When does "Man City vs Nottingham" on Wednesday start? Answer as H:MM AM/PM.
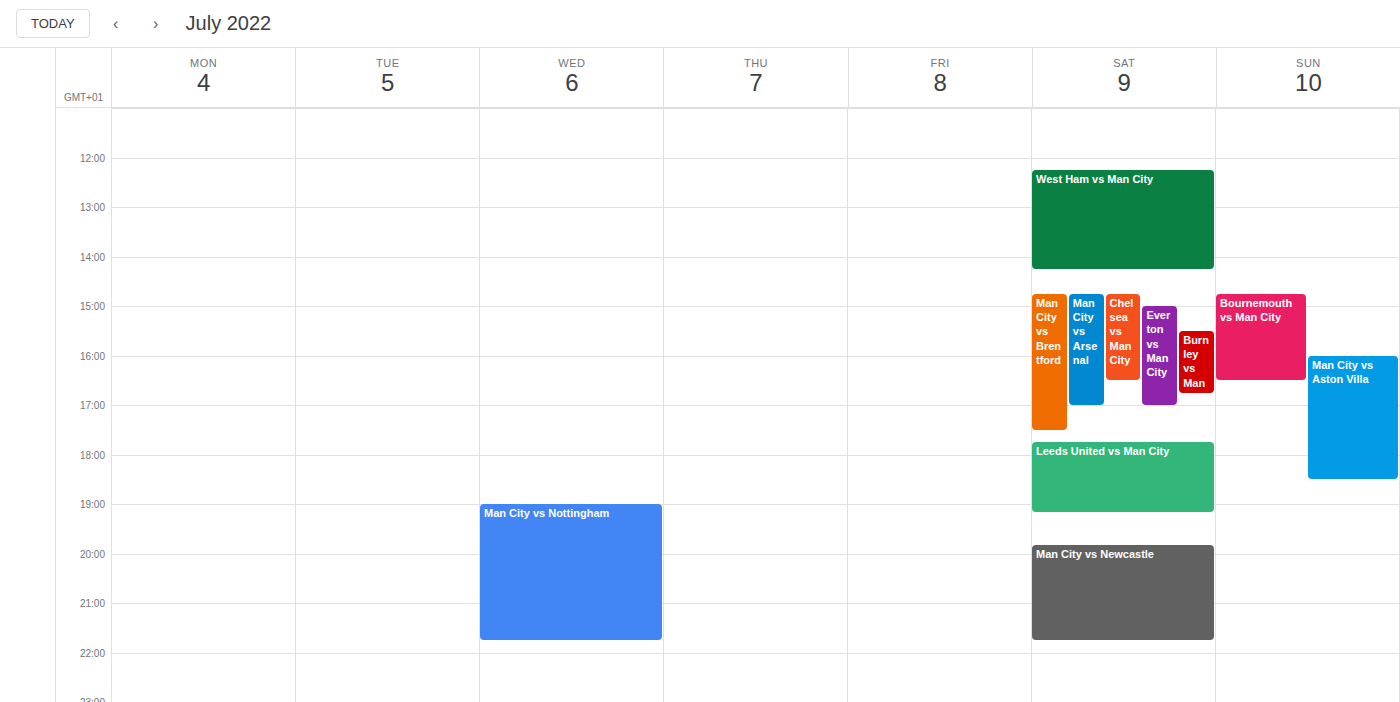
7:00 PM